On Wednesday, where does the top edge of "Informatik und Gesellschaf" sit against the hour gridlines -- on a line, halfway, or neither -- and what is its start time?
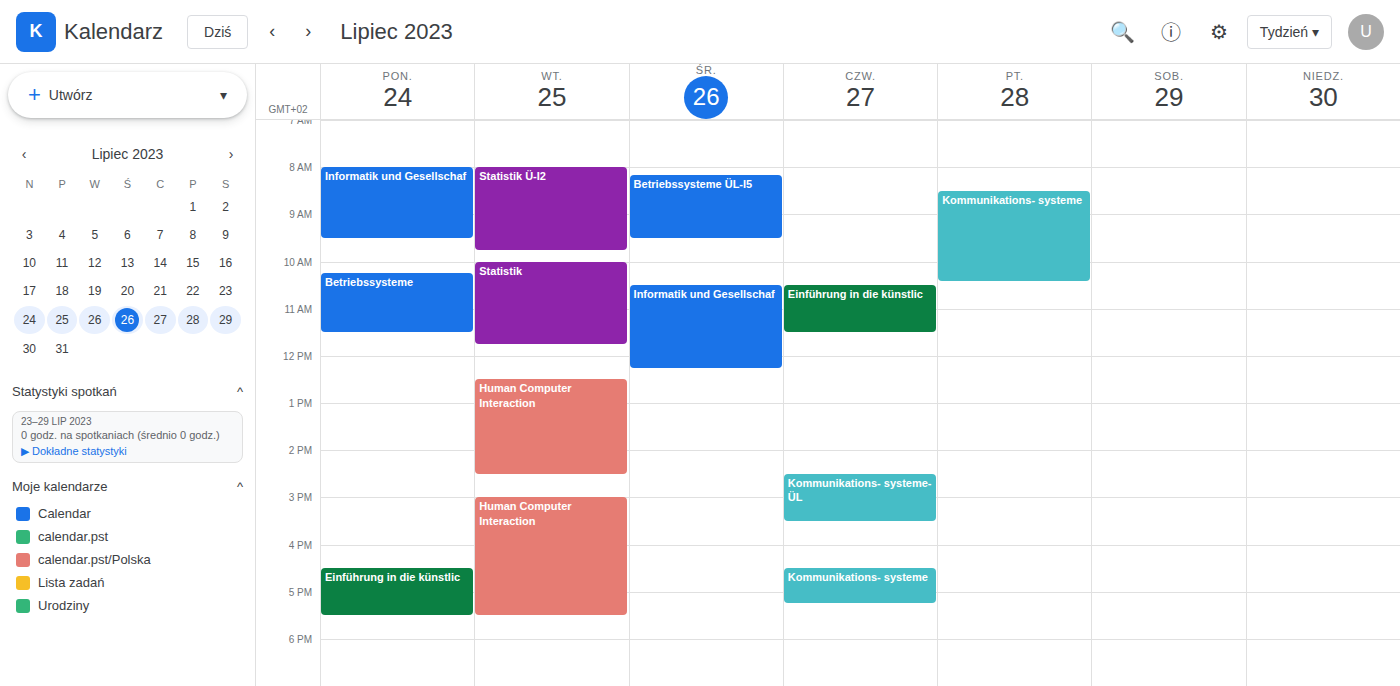
10:30 AM -- halfway between the 10 AM and 11 AM lines.